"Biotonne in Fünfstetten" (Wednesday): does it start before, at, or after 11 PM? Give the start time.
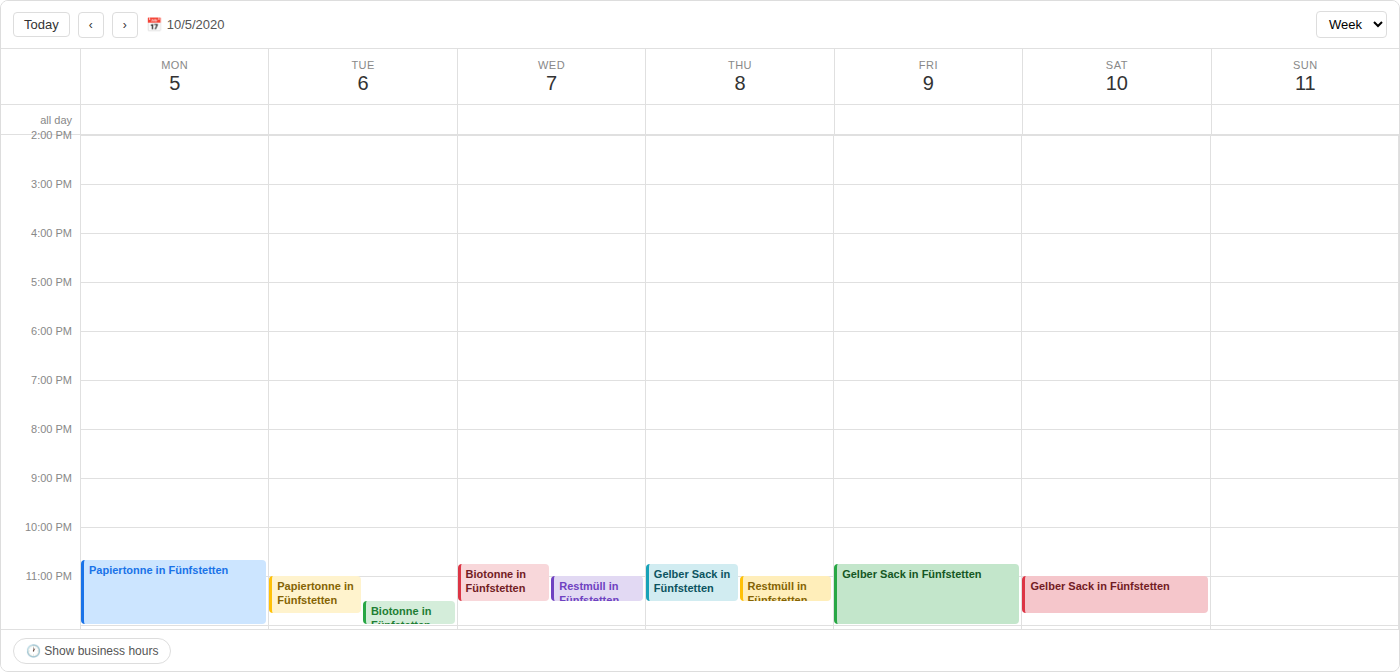
10:45 PM -- before 11 PM, 15 minutes above the 11 PM line.